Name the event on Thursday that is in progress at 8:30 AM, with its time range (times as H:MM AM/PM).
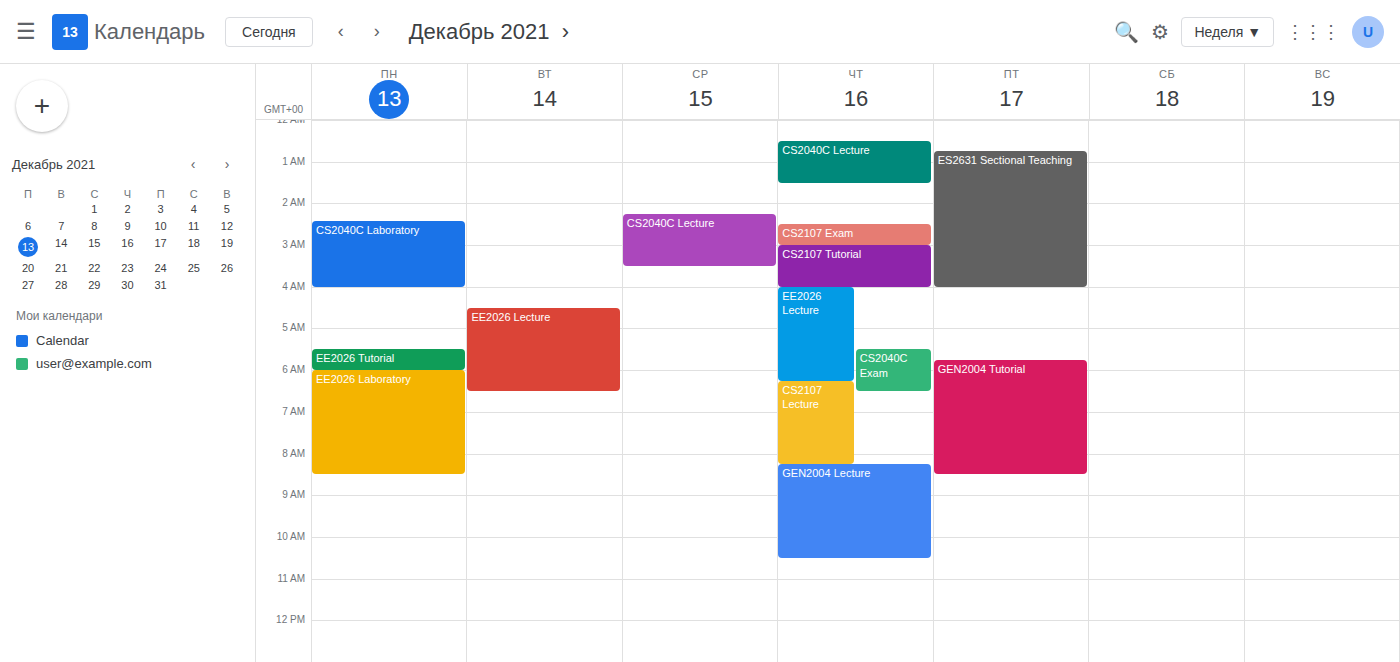
"GEN2004 Lecture", 8:15 AM to 10:30 AM